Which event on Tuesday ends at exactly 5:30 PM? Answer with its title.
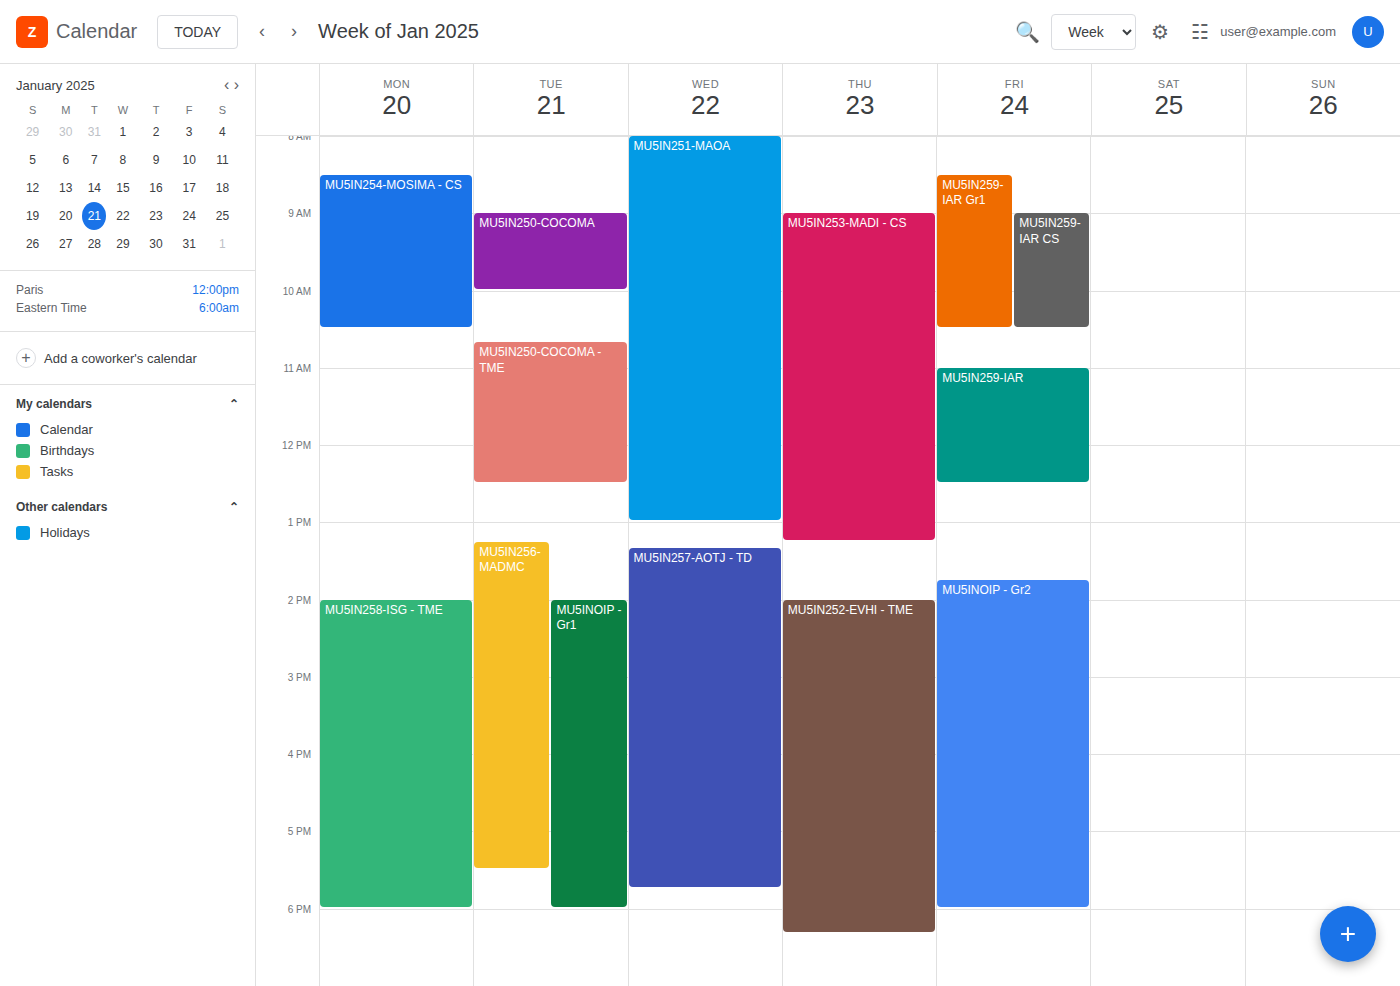
"MU5IN256-MADMC"